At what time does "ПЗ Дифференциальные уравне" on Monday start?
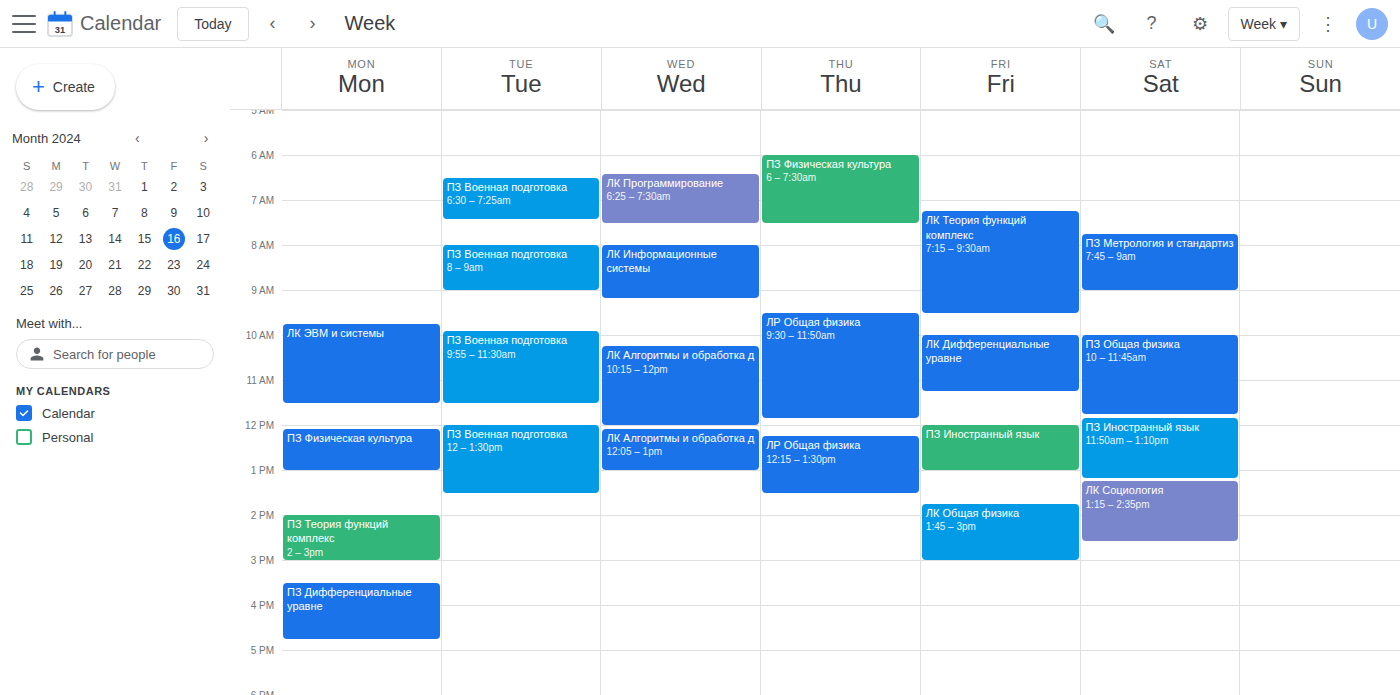
3:30 PM